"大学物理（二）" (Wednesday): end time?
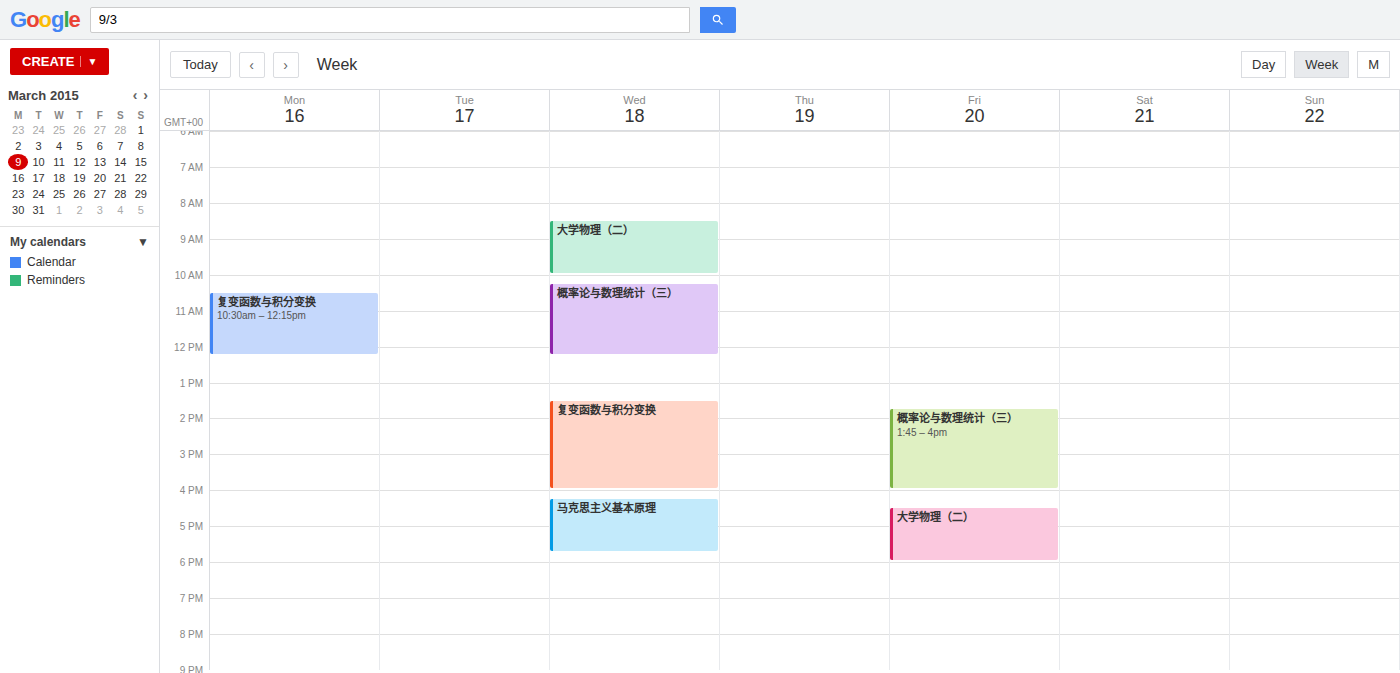
10:00 AM